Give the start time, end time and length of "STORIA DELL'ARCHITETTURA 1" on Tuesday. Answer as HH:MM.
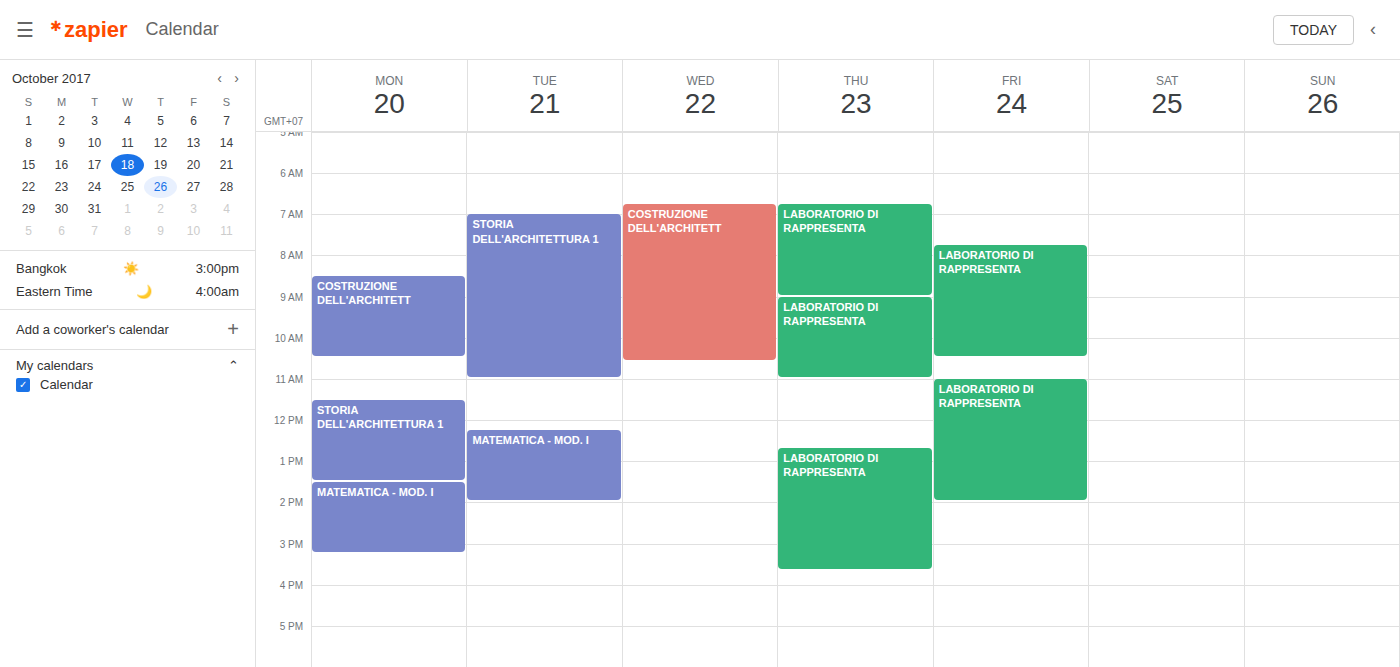
07:00 to 11:00, 4 hours